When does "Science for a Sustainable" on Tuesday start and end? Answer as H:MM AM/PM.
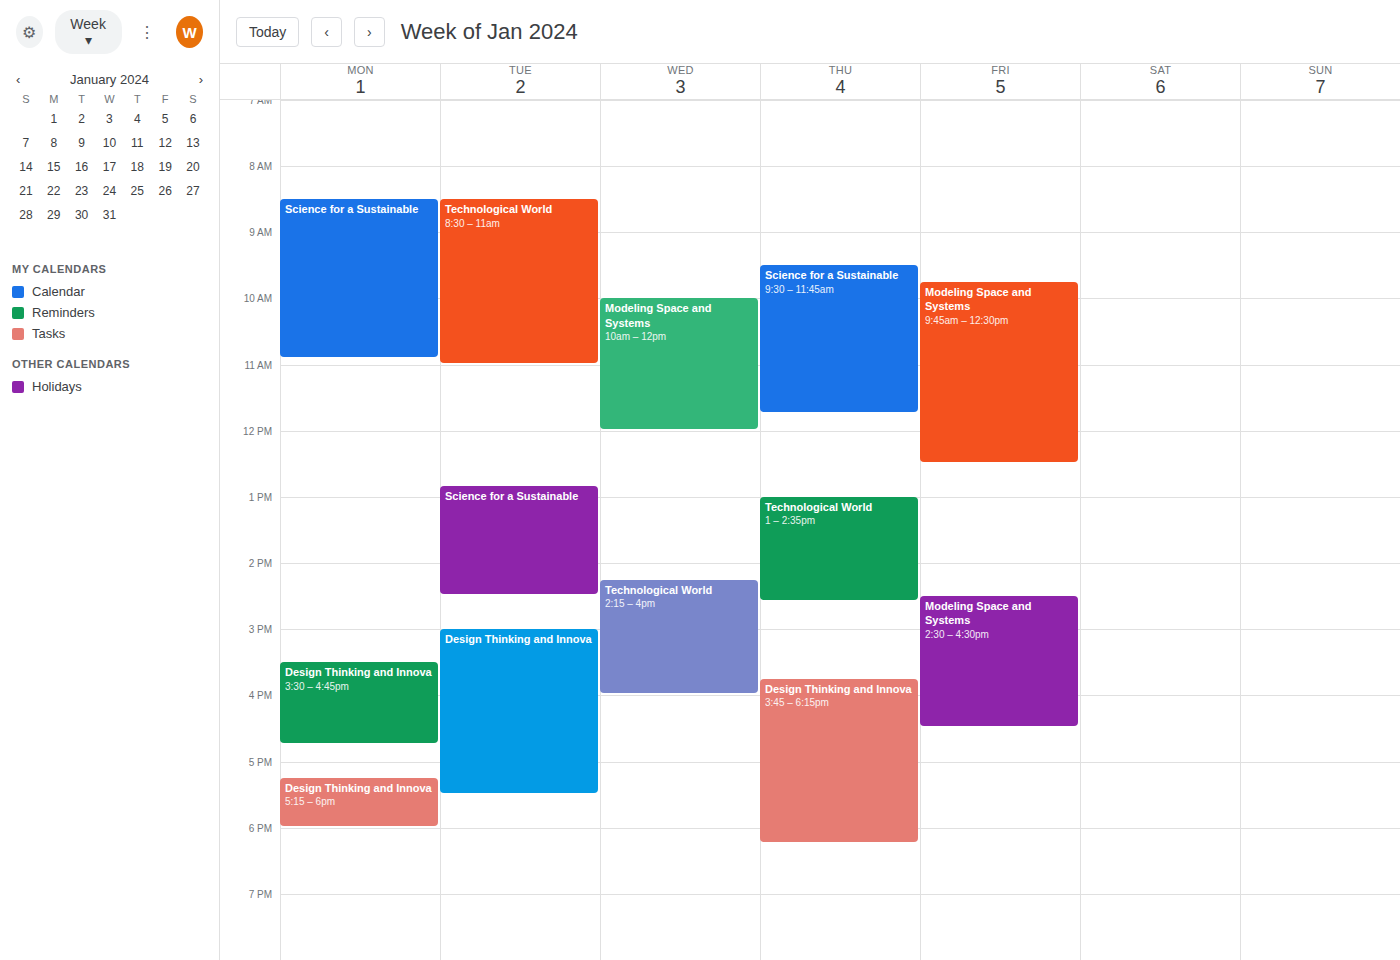
12:50 PM to 2:30 PM